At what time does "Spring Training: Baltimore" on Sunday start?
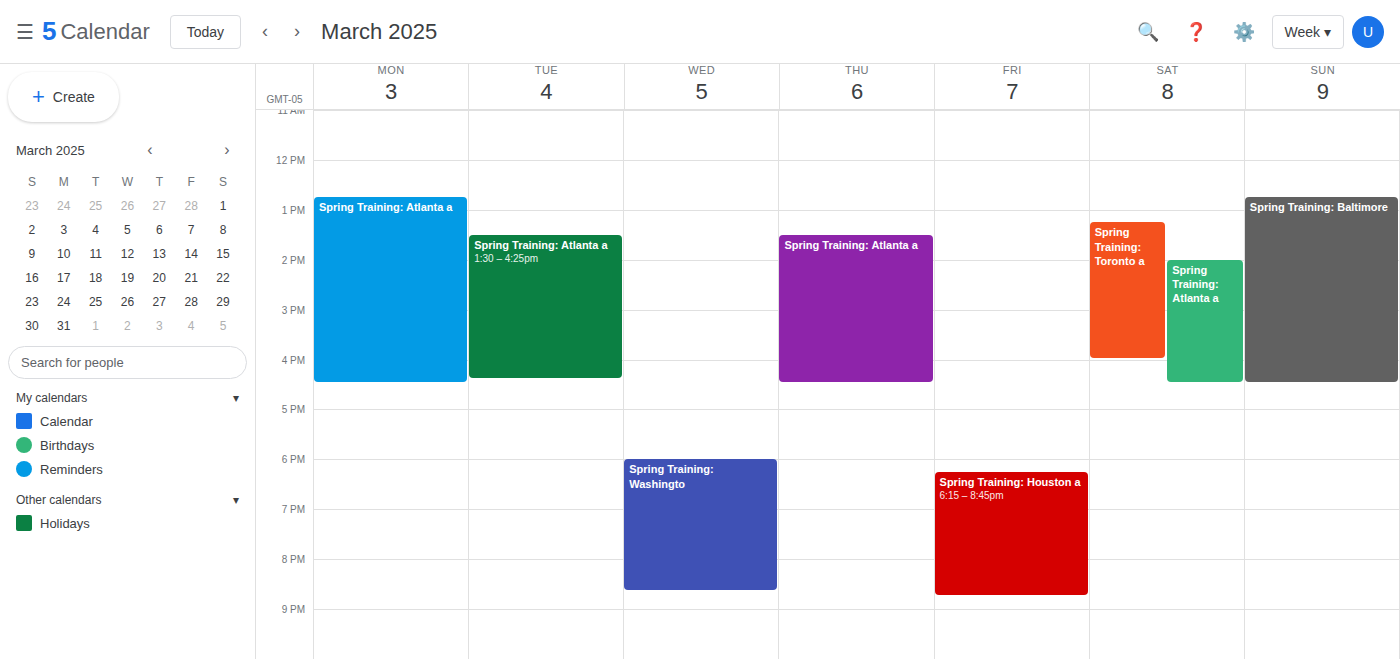
12:45 PM